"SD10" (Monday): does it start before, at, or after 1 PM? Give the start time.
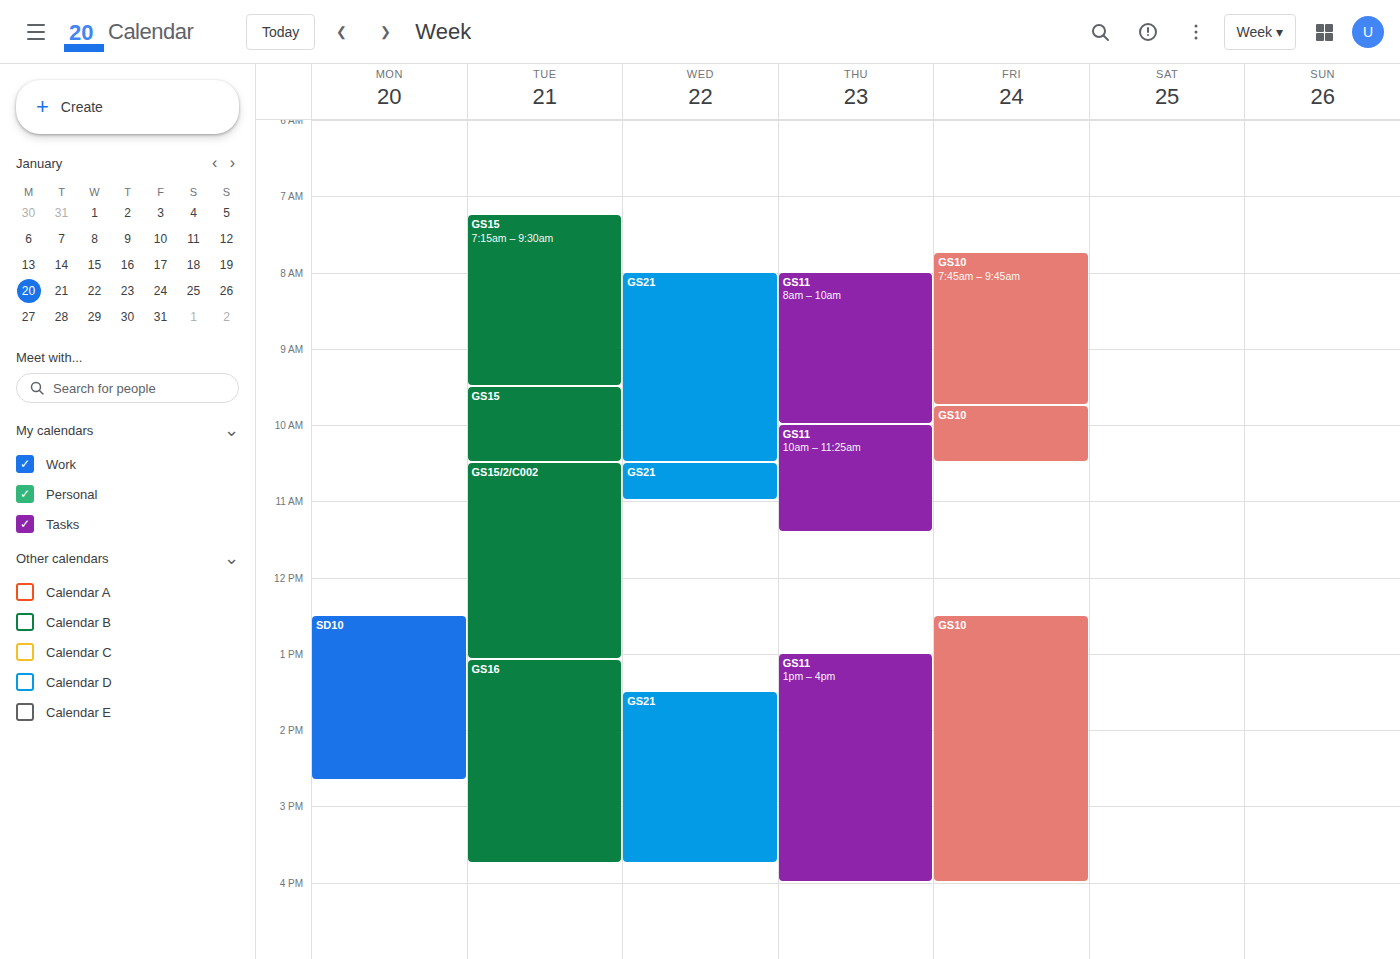
12:30 PM -- before 1 PM, 30 minutes above the 1 PM line.